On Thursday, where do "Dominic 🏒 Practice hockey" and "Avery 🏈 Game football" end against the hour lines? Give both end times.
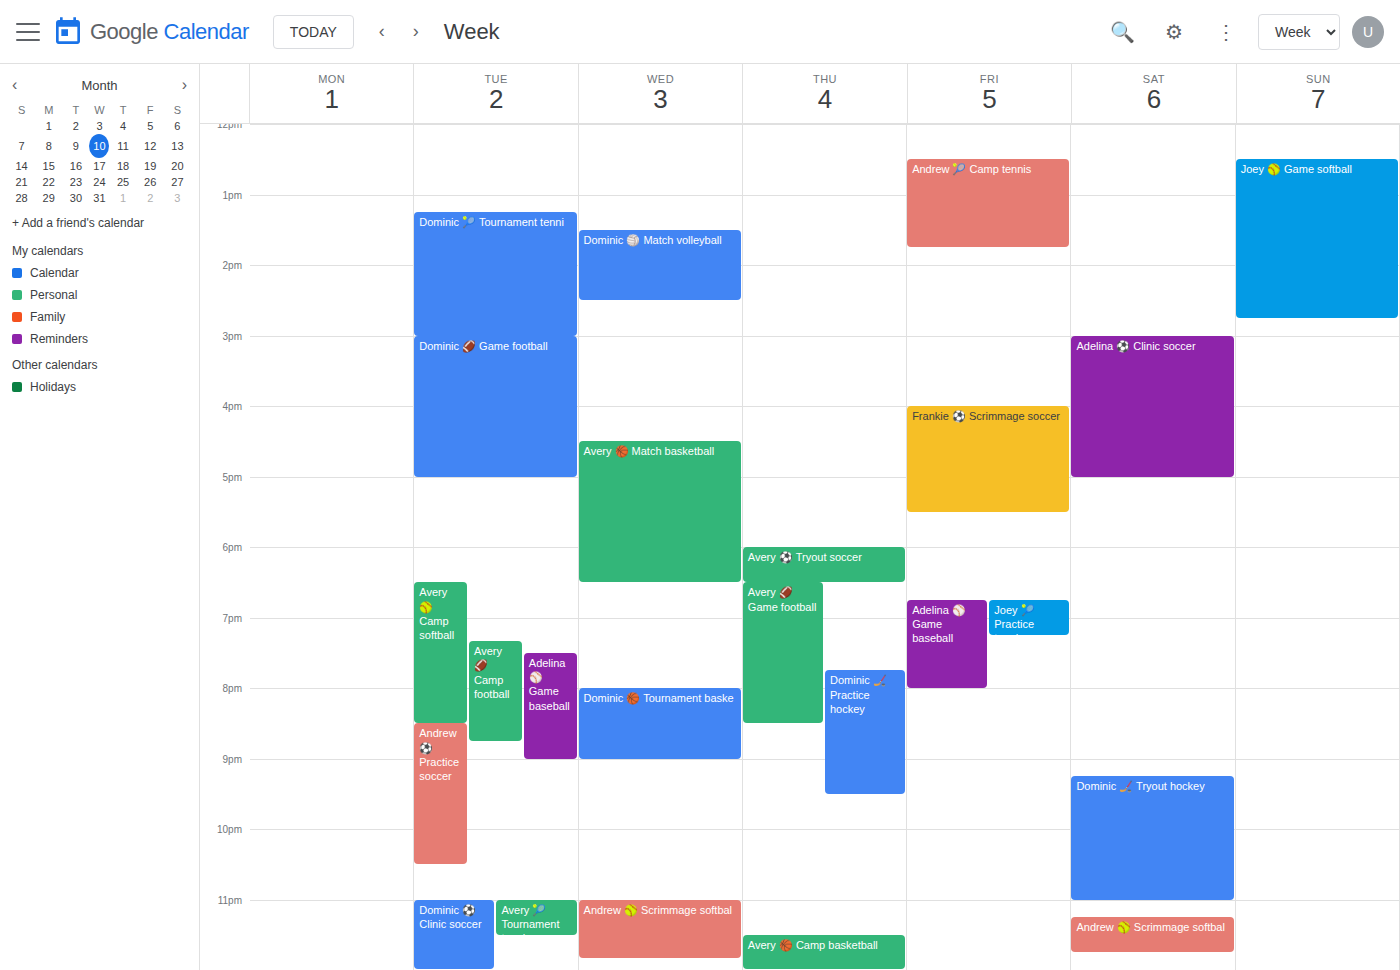
"Dominic 🏒 Practice hockey": 21:30, halfway between the 21:00 and 22:00 lines. "Avery 🏈 Game football": 20:30, halfway between the 20:00 and 21:00 lines.